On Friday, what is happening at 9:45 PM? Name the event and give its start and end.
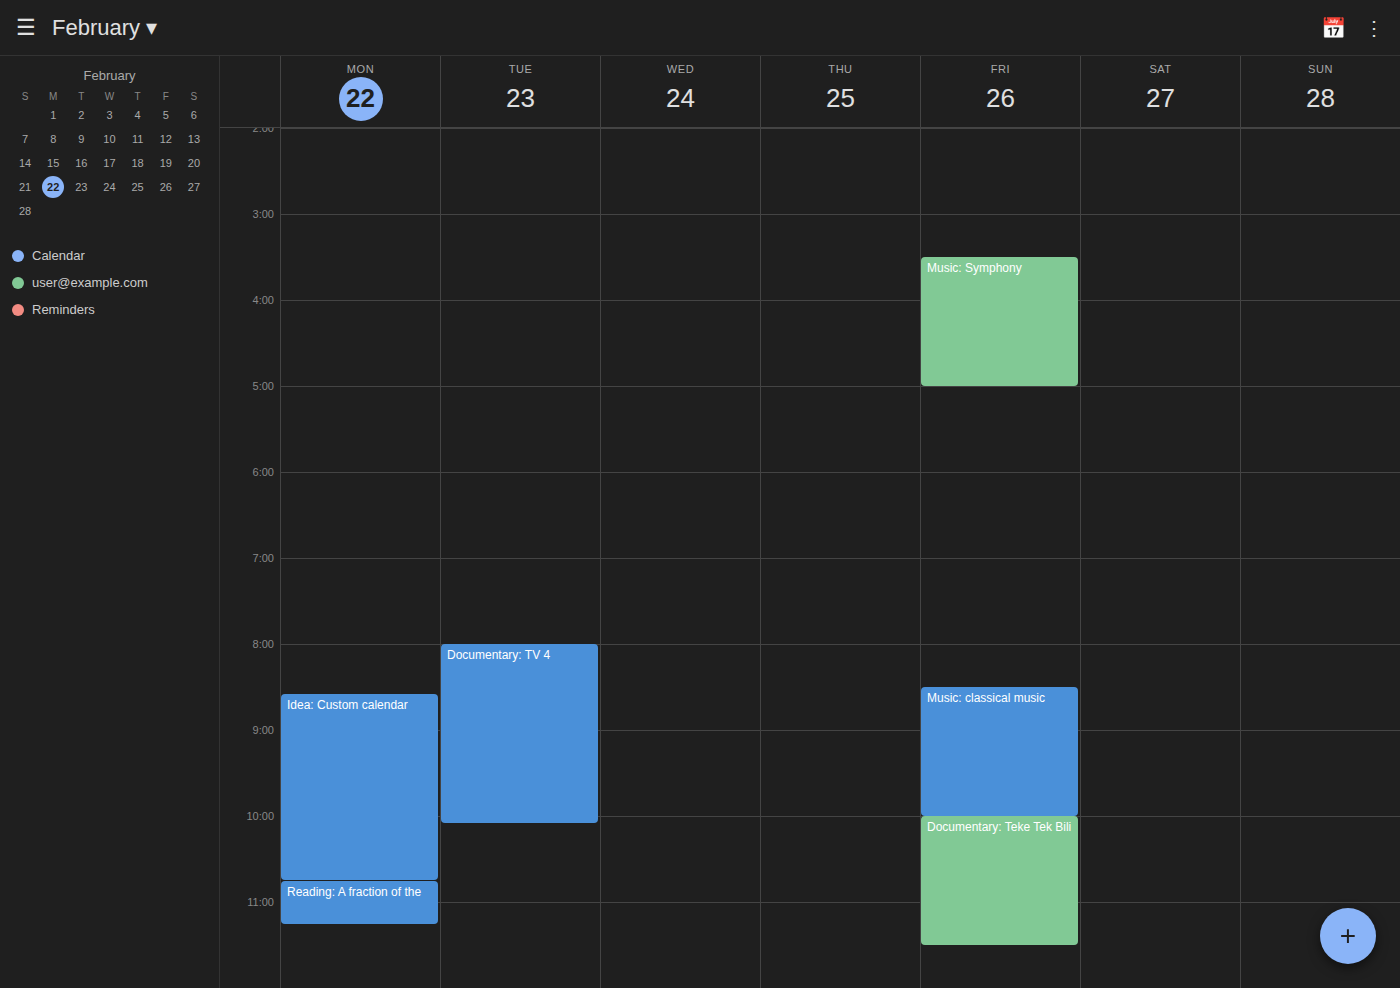
"Music: classical music", 8:30 PM to 10:00 PM